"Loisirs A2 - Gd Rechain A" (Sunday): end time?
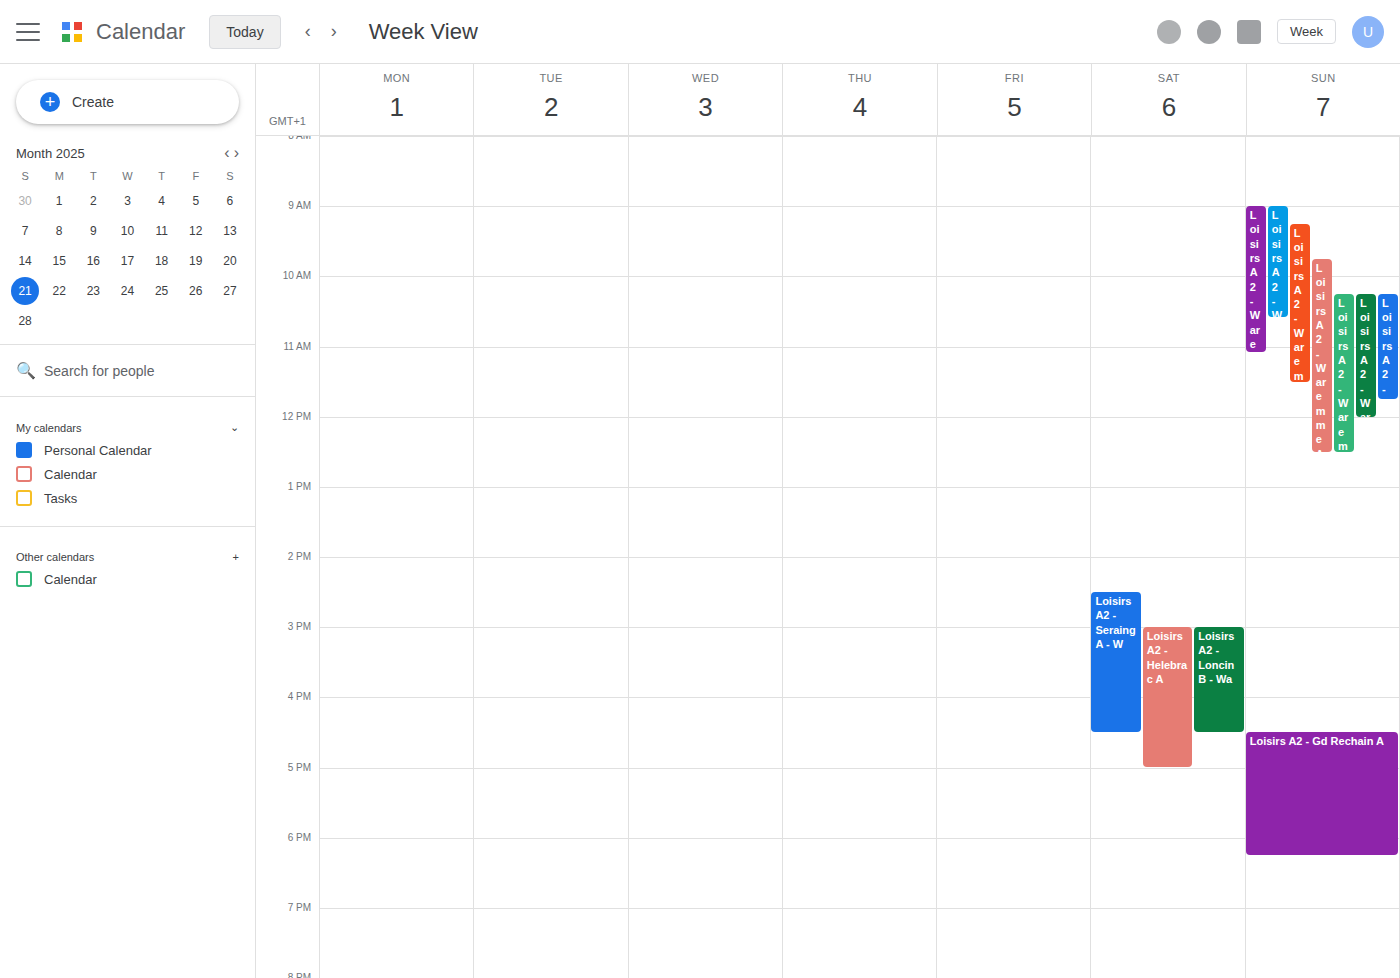
6:15 PM